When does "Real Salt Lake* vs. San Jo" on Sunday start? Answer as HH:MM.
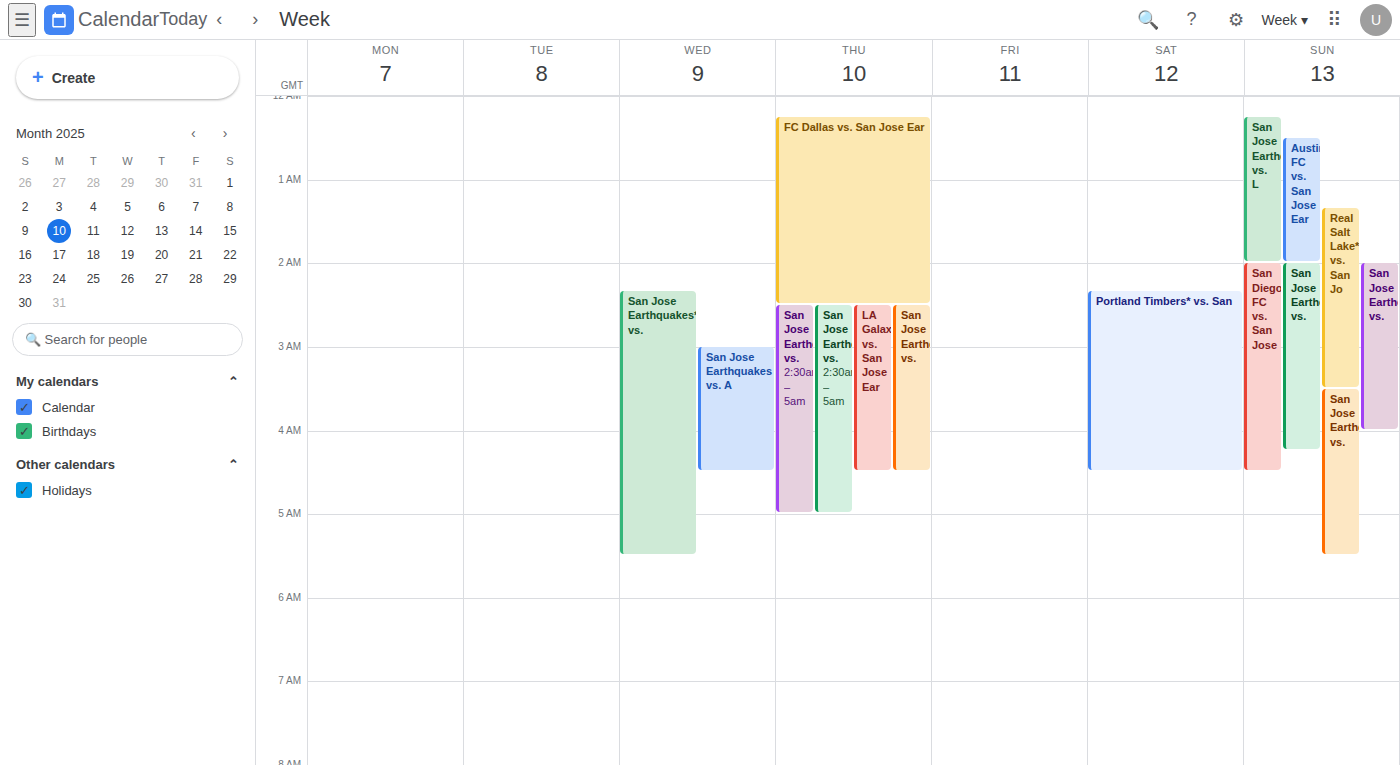
01:20